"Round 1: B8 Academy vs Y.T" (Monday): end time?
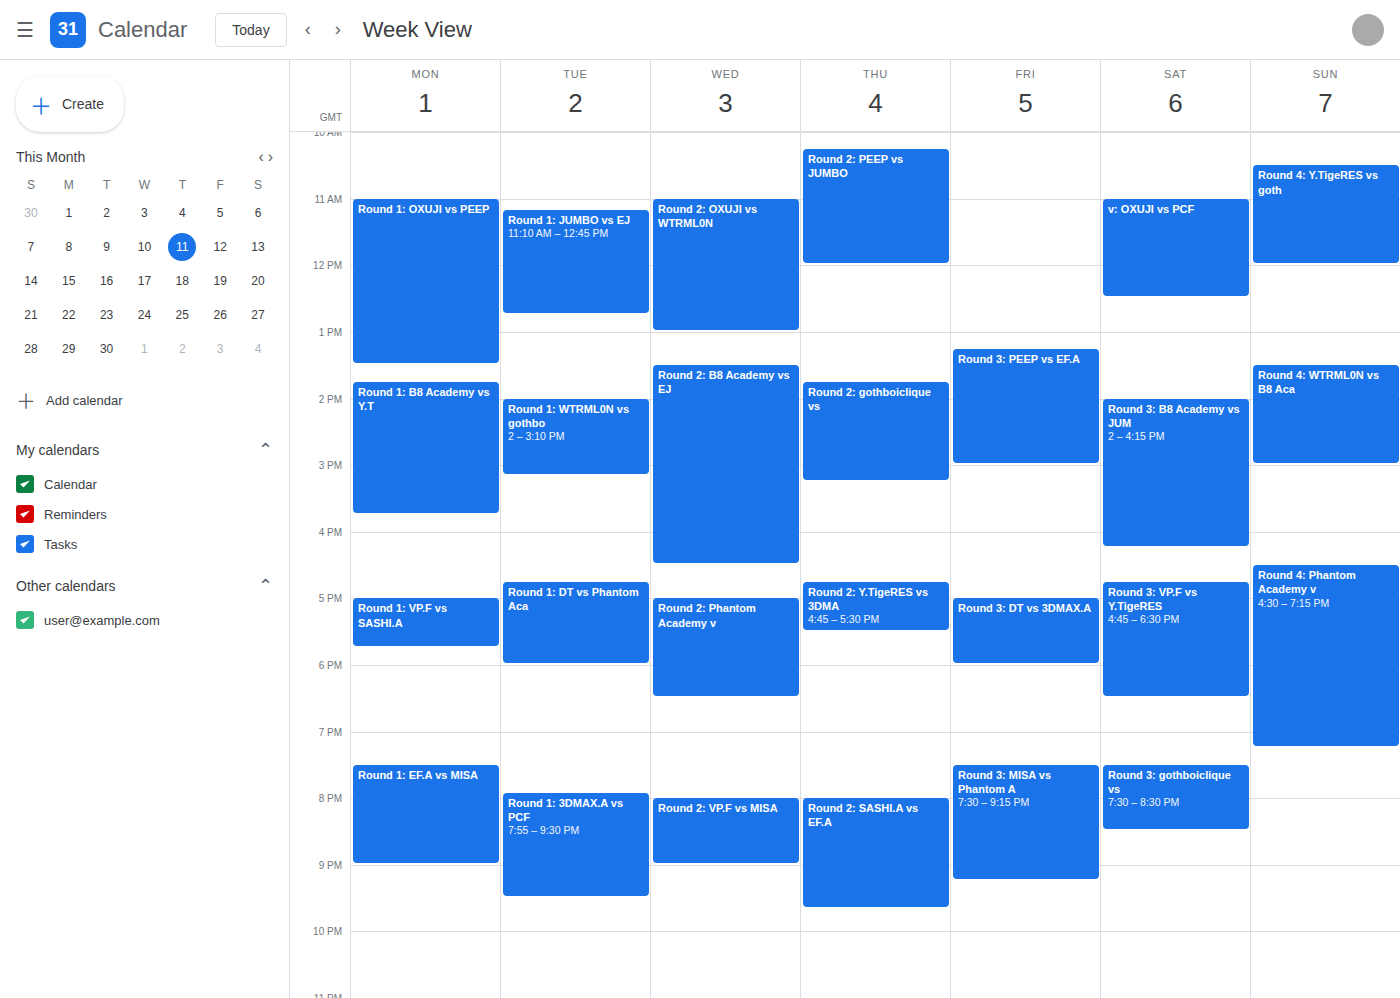
3:45 PM